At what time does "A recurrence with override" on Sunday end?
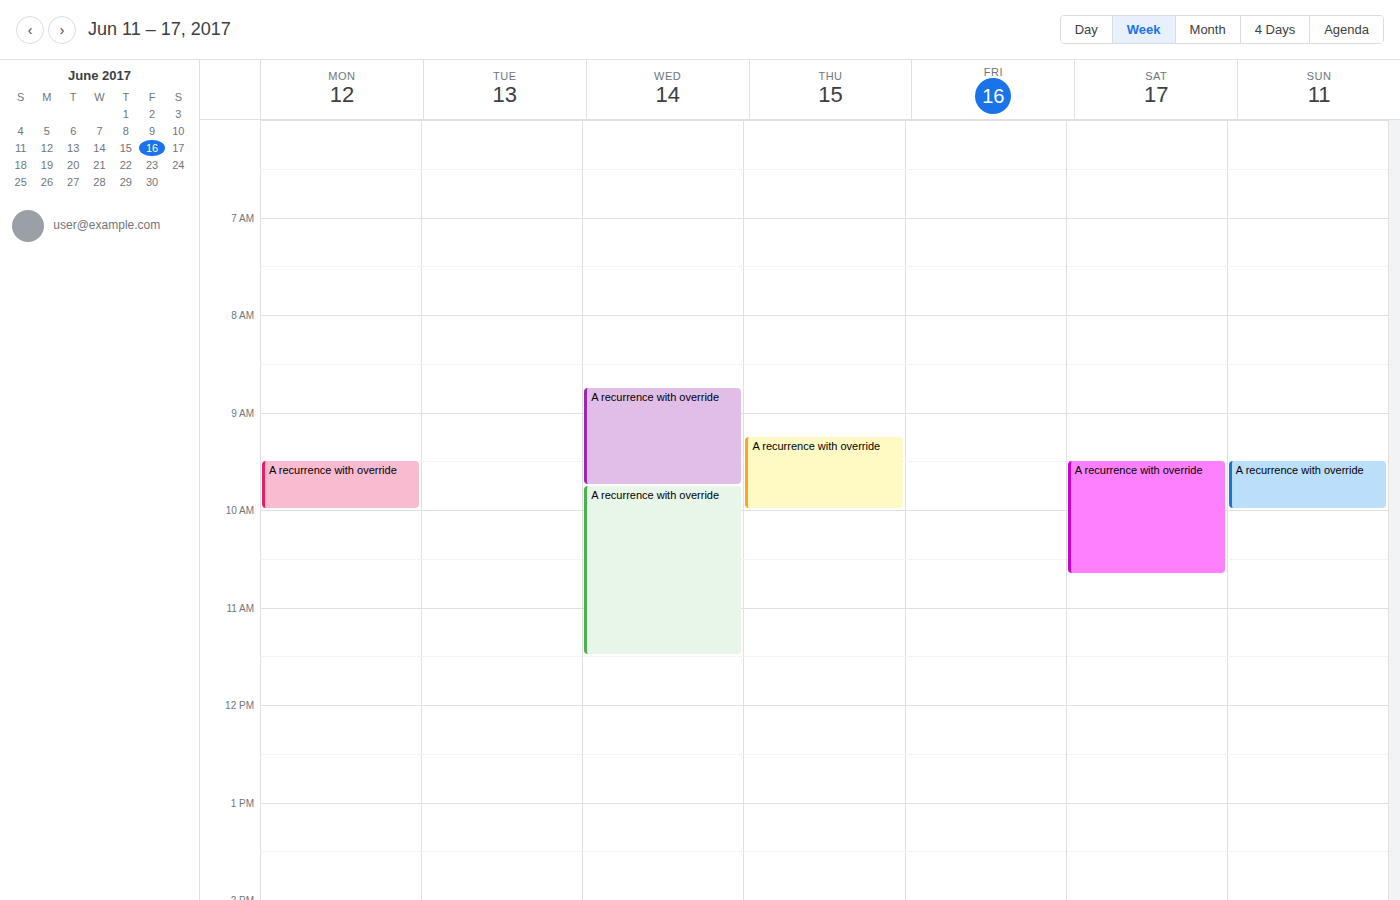
10:00 AM